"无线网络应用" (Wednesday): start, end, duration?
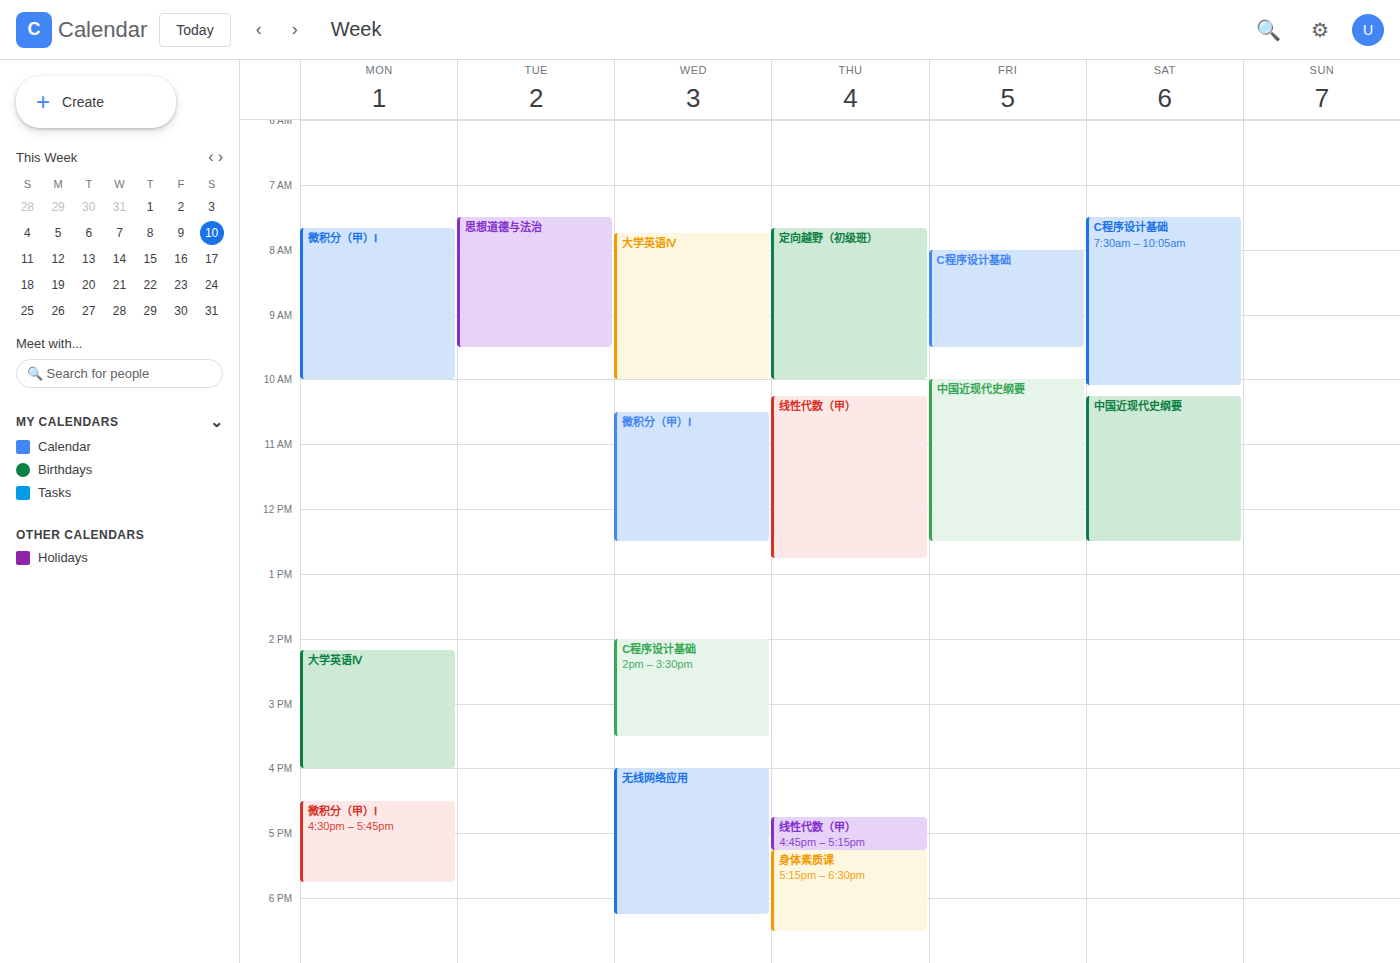
4:00 PM to 6:15 PM, 2 hours 15 minutes